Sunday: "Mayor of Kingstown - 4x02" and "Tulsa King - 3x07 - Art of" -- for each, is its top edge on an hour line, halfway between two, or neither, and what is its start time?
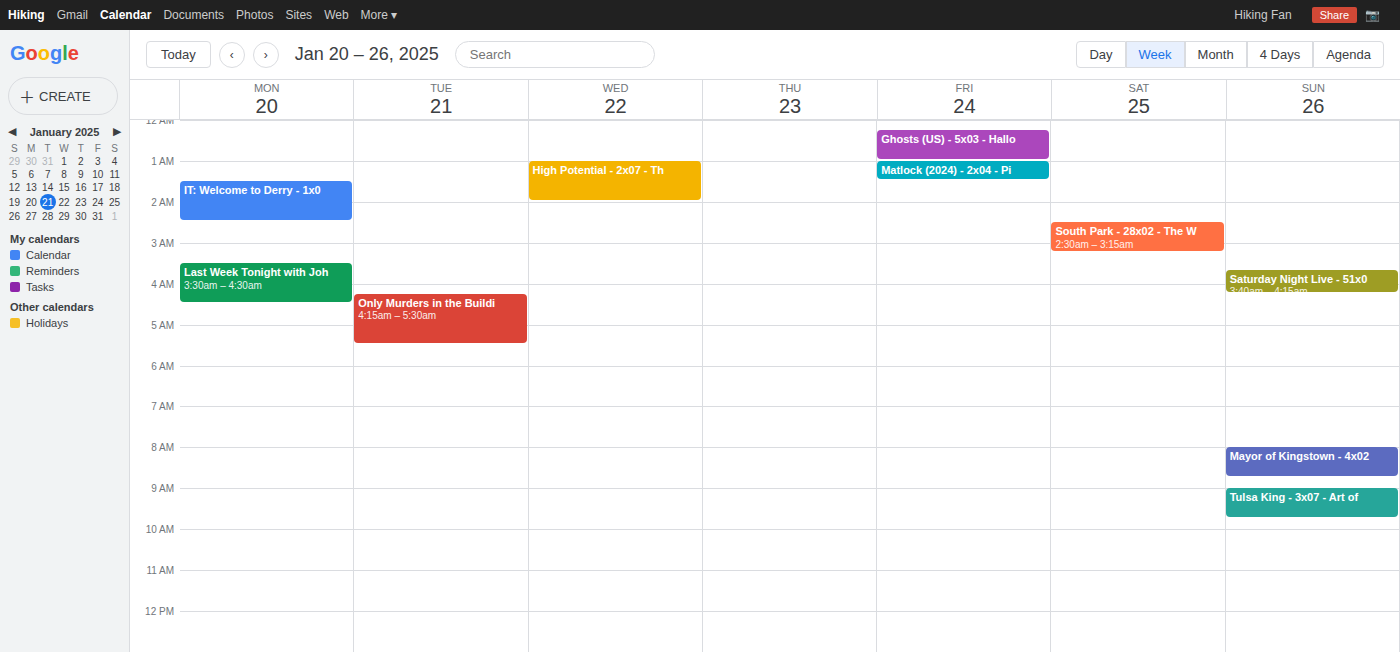
"Mayor of Kingstown - 4x02": 8:00 AM, exactly on the 8 AM line. "Tulsa King - 3x07 - Art of": 9:00 AM, exactly on the 9 AM line.